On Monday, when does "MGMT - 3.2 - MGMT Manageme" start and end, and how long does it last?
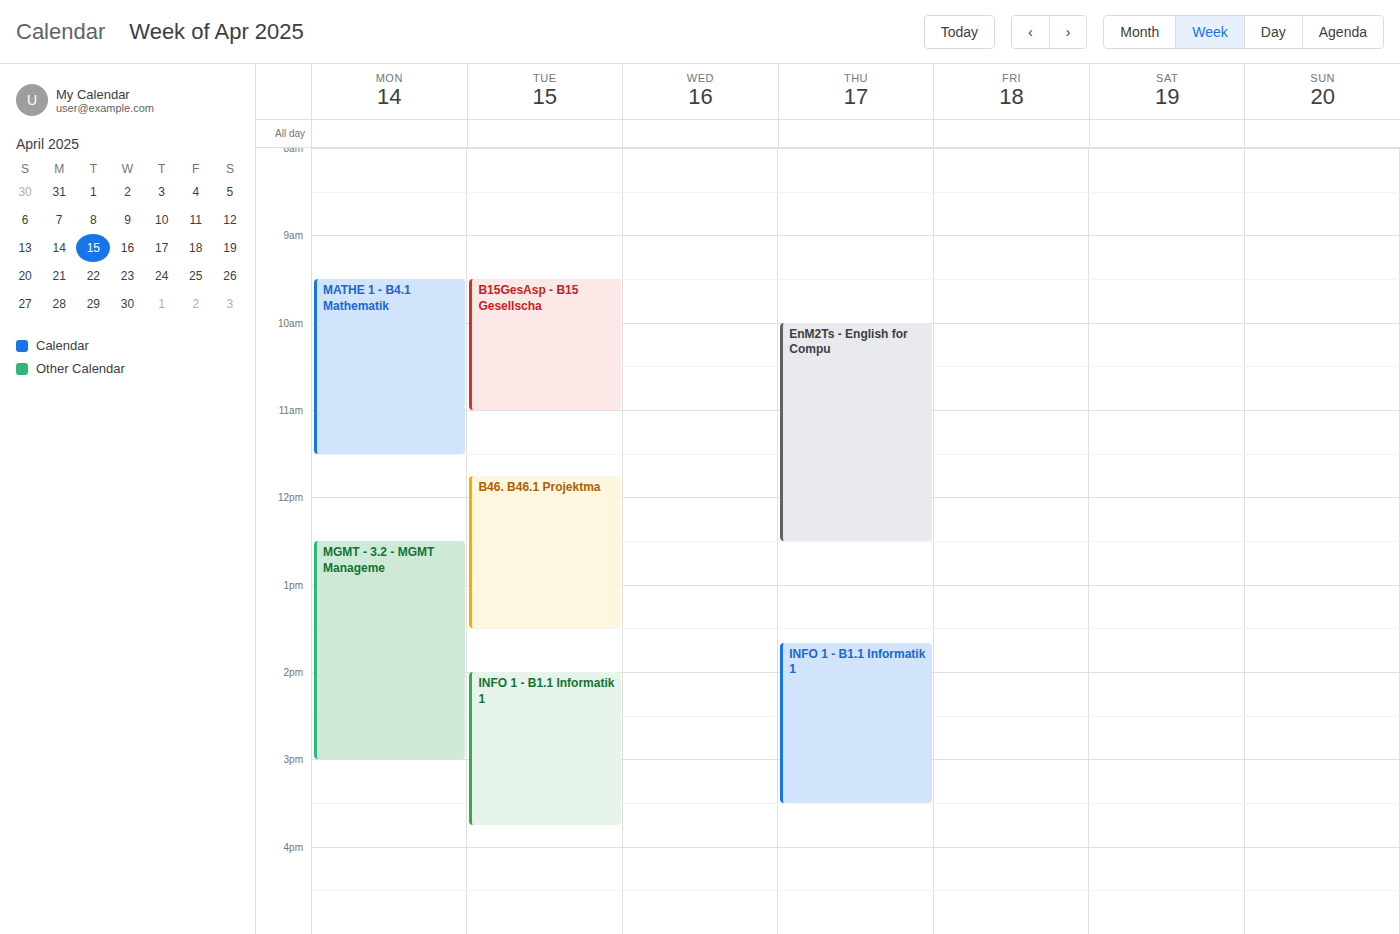
12:30 PM to 3:00 PM, 2 hours 30 minutes